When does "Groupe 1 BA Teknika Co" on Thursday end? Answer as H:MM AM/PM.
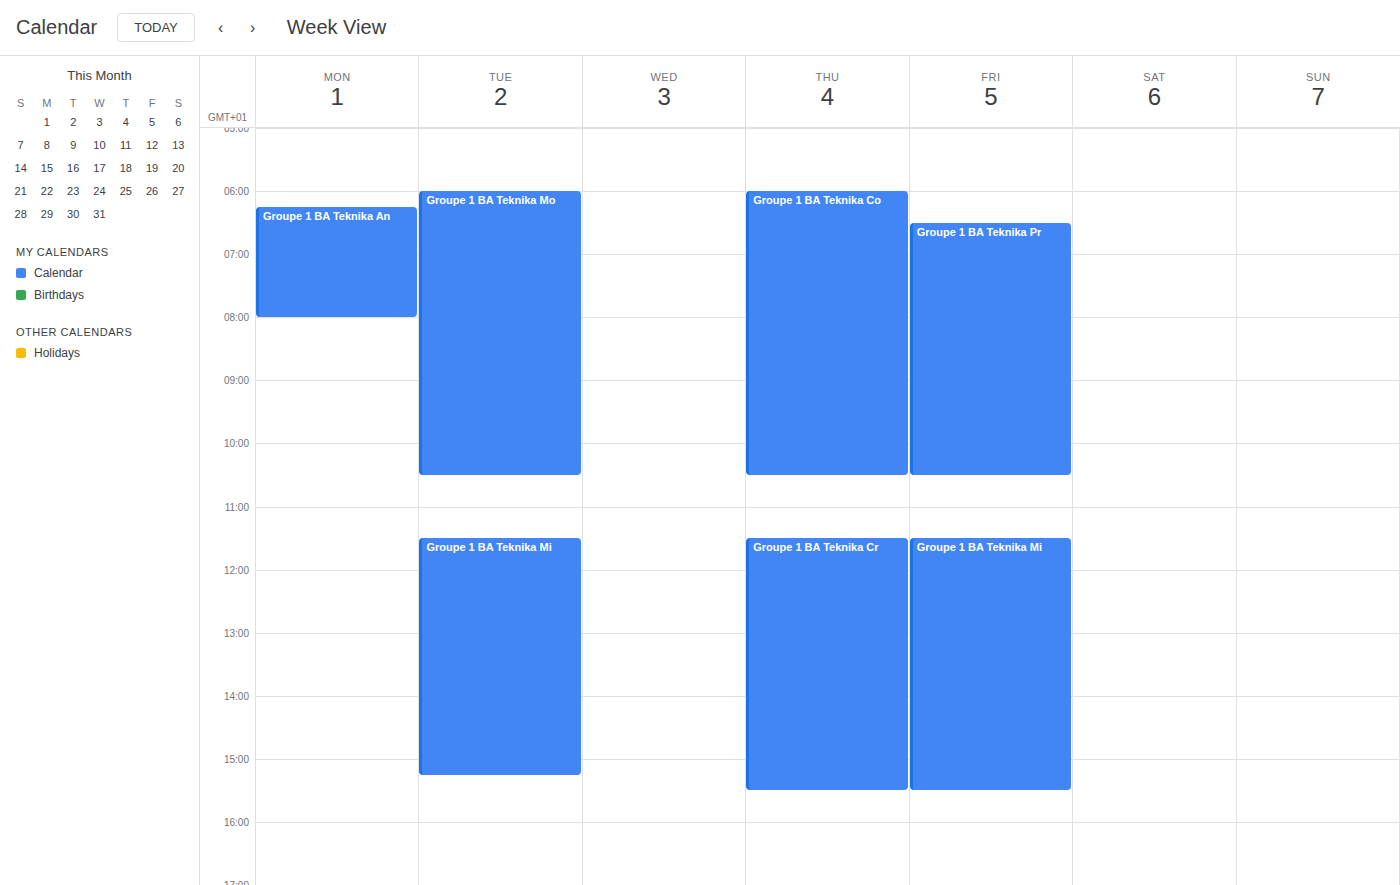
10:30 AM